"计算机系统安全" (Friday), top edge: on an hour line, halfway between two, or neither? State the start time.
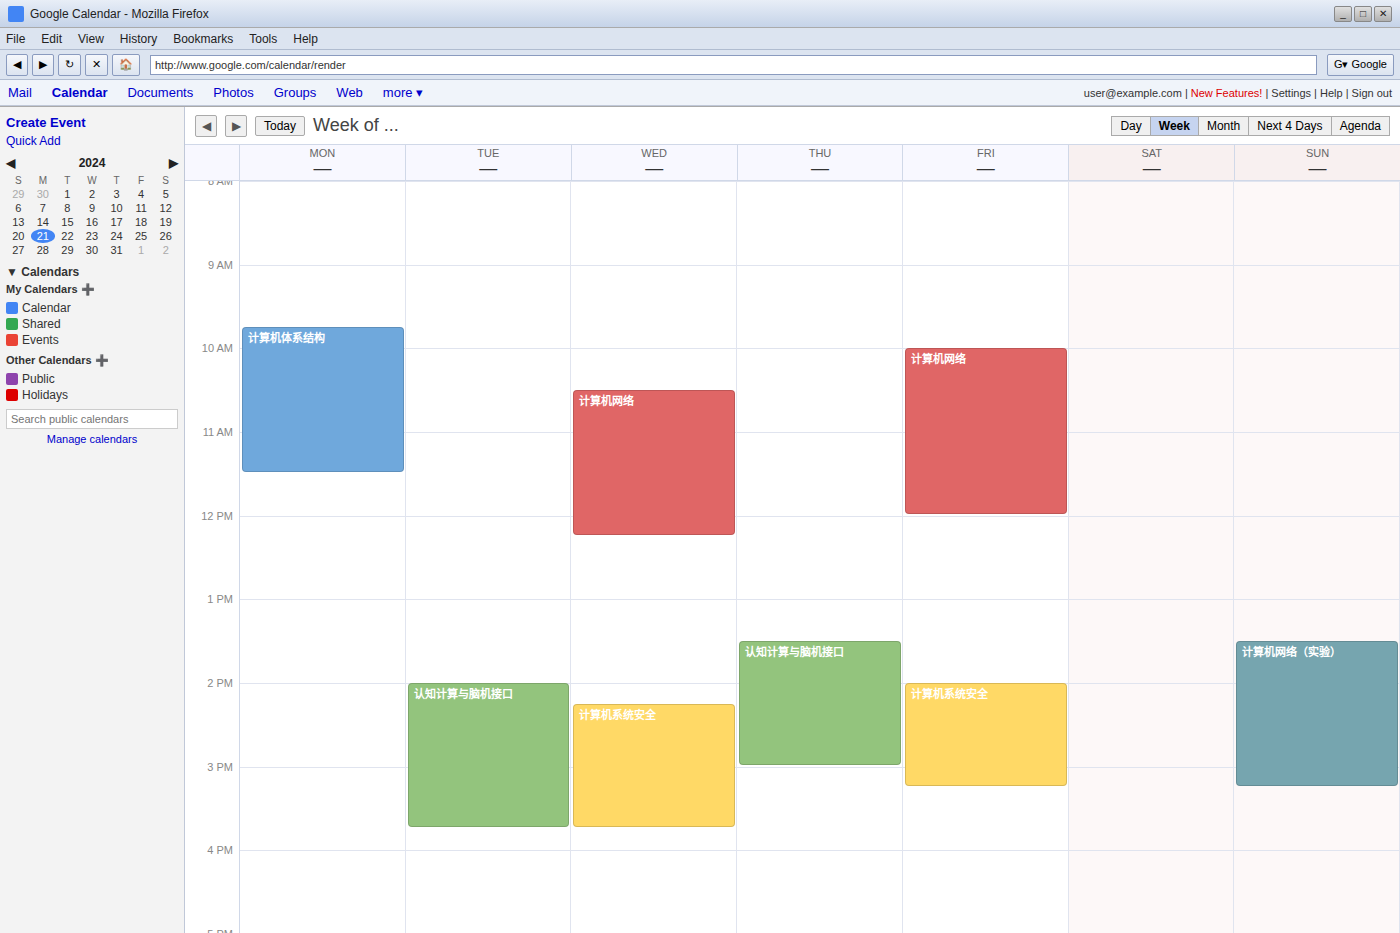
14:00 -- exactly on the 14:00 line.